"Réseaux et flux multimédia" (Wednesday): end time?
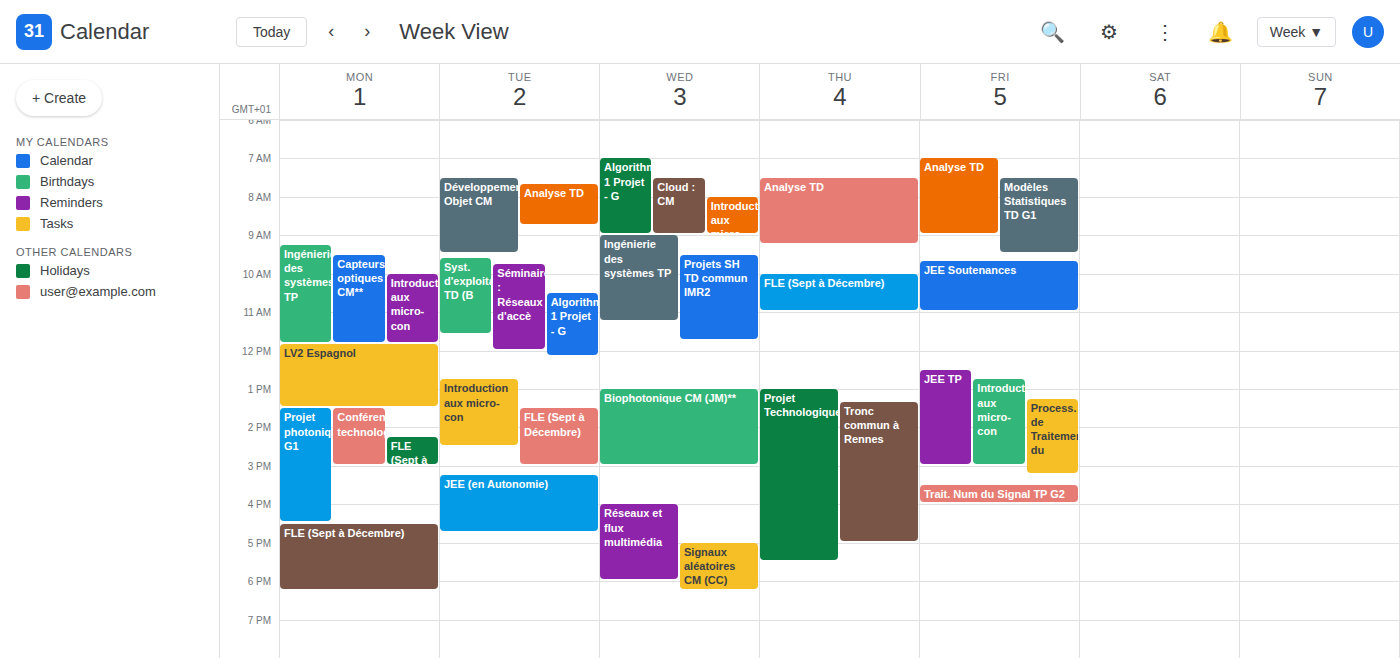
18:00